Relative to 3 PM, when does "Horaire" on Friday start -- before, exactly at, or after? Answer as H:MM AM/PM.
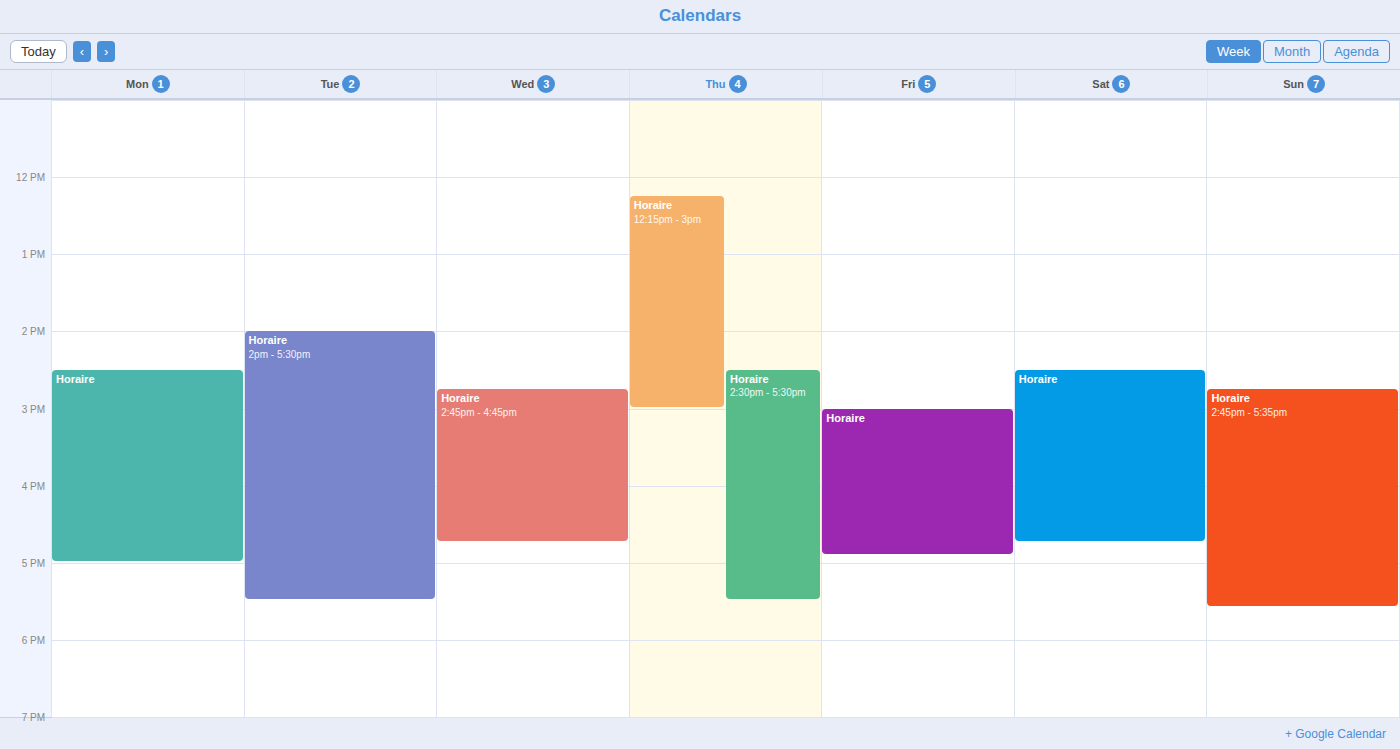
3:00 PM -- exactly at 3 PM, on the 3 PM line.